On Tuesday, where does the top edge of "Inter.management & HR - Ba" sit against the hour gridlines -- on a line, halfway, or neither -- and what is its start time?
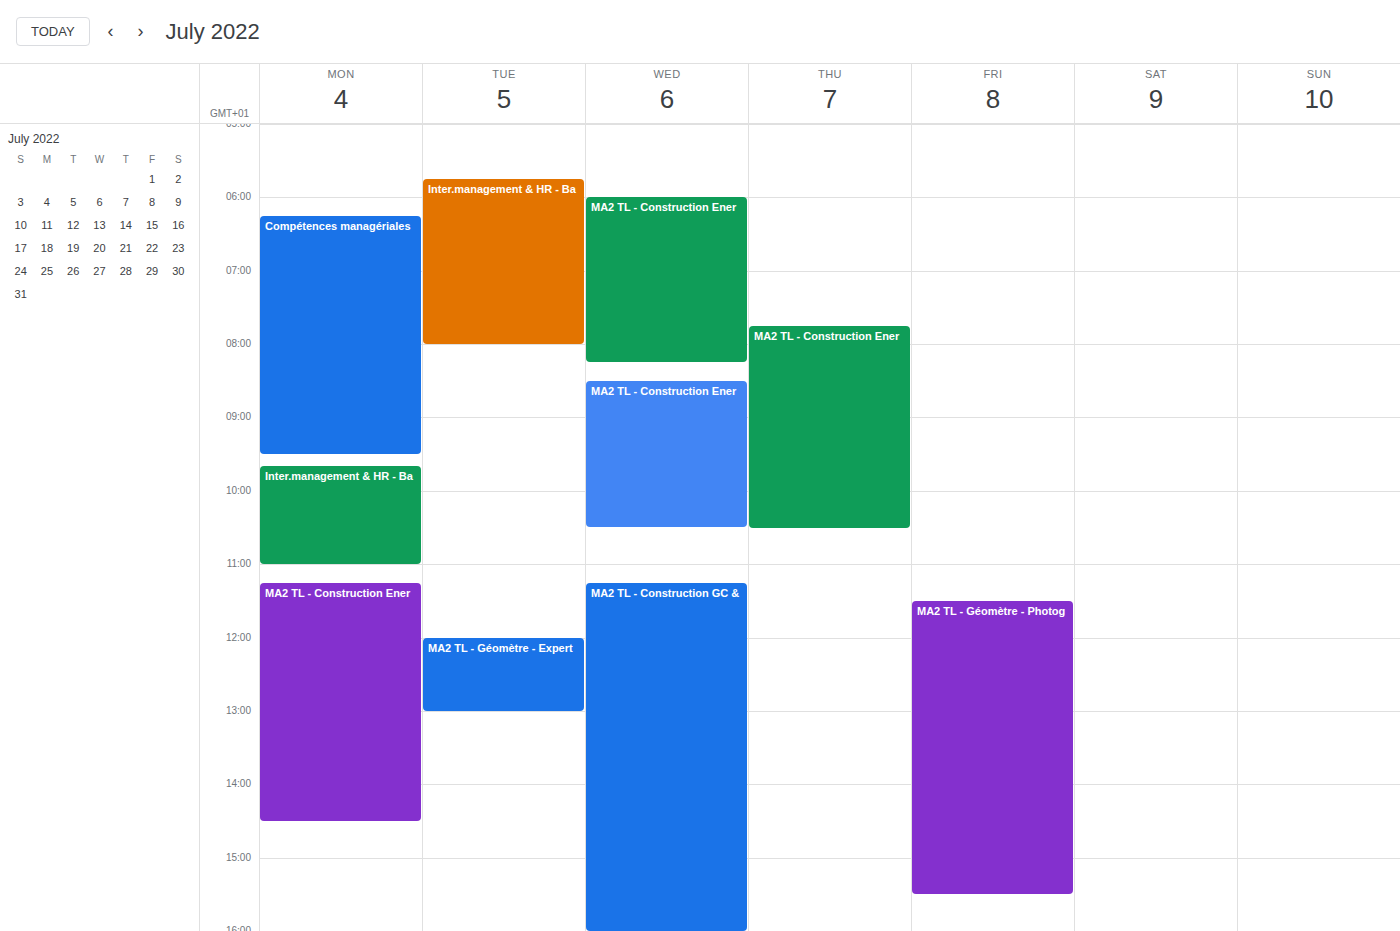
5:45 AM -- neither: three quarters of the way from the 5 AM line to the 6 AM line.